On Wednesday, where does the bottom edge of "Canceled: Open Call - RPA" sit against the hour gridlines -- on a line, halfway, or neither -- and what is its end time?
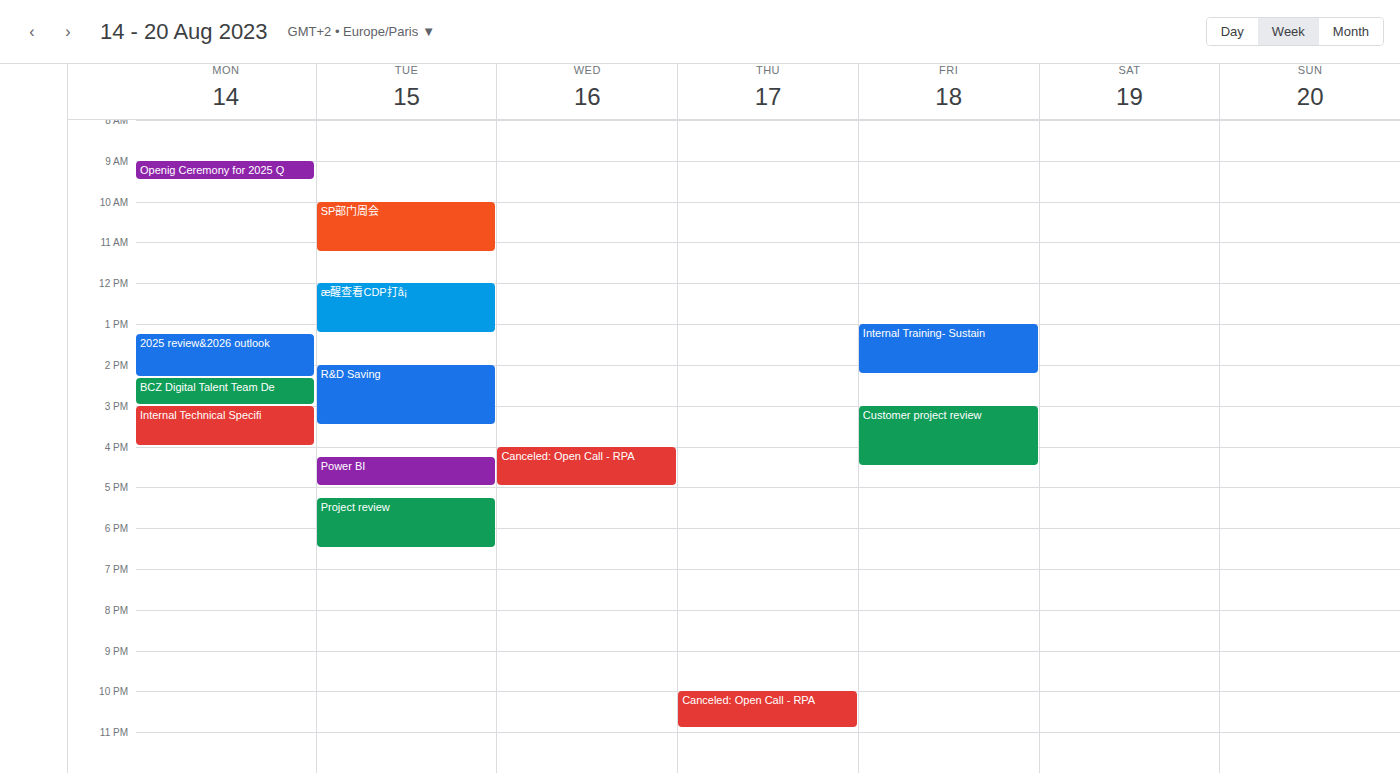
5:00 PM -- exactly on the 5 PM line.